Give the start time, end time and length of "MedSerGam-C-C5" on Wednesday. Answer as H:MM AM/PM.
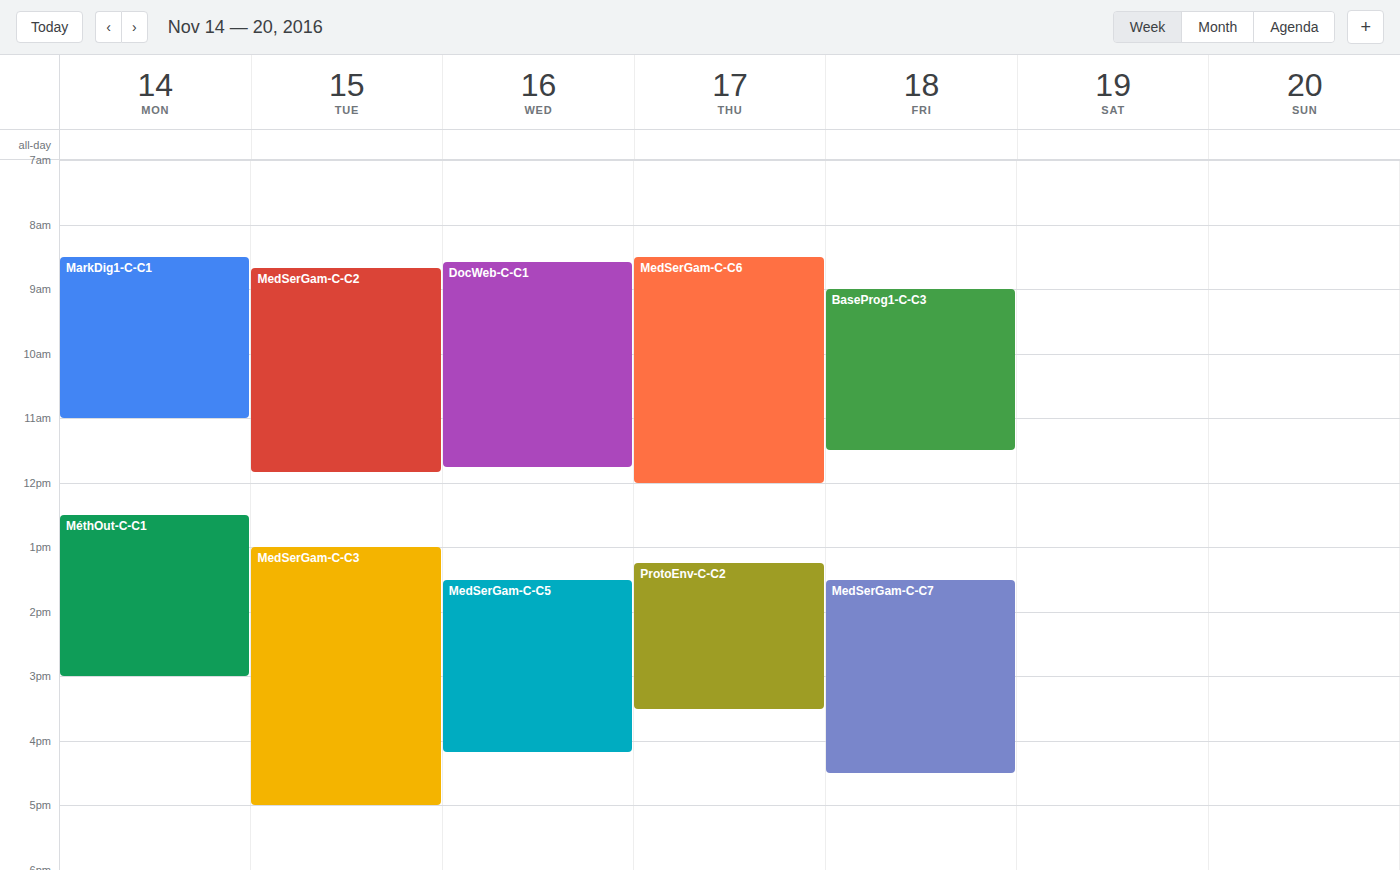
1:30 PM to 4:10 PM, 2 hours 40 minutes